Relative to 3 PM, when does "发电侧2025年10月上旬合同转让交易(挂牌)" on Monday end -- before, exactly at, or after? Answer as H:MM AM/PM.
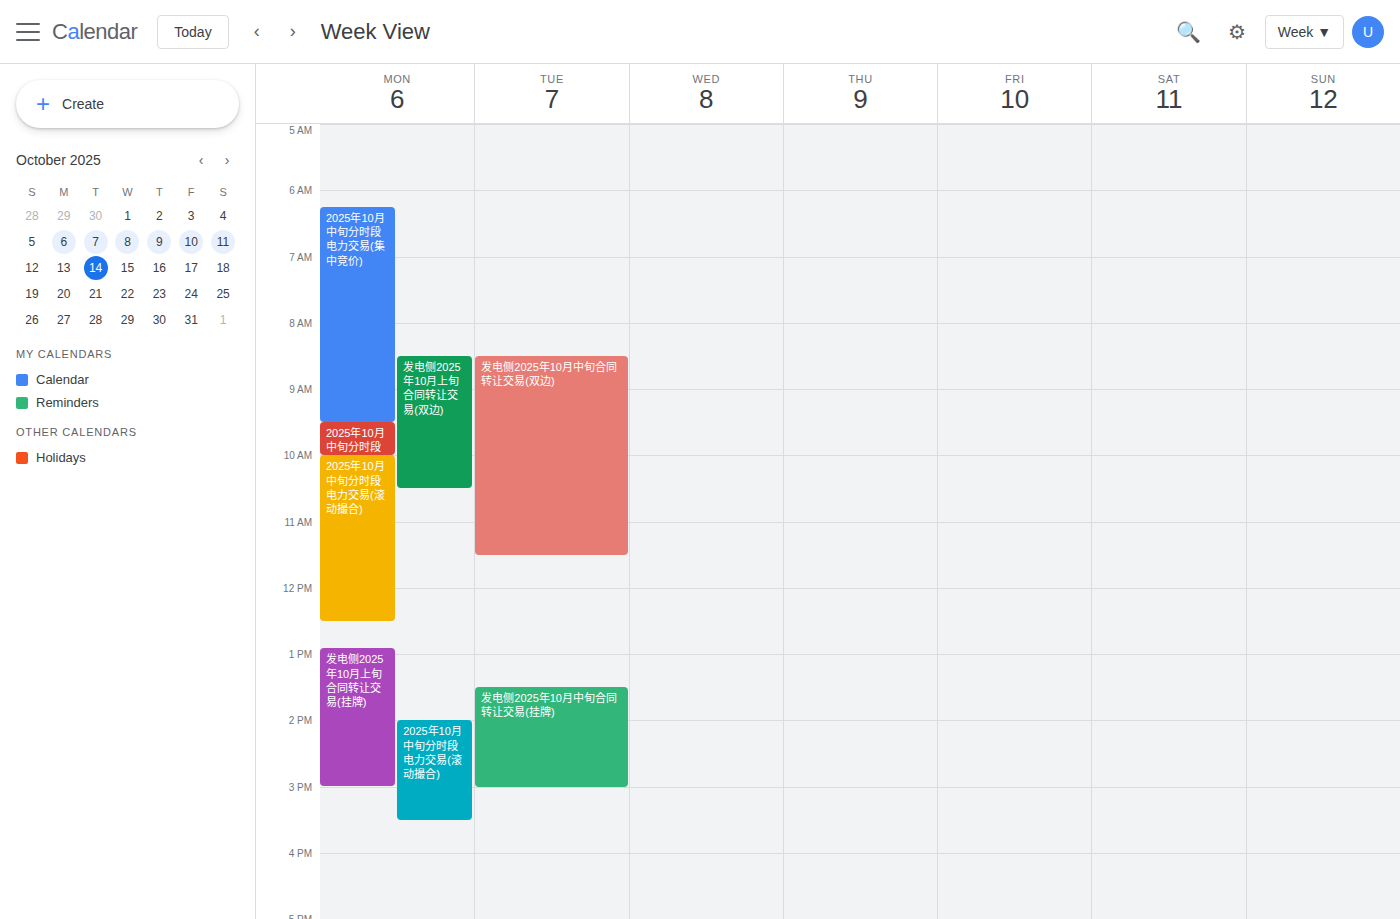
3:00 PM -- exactly at 3 PM, on the 3 PM line.